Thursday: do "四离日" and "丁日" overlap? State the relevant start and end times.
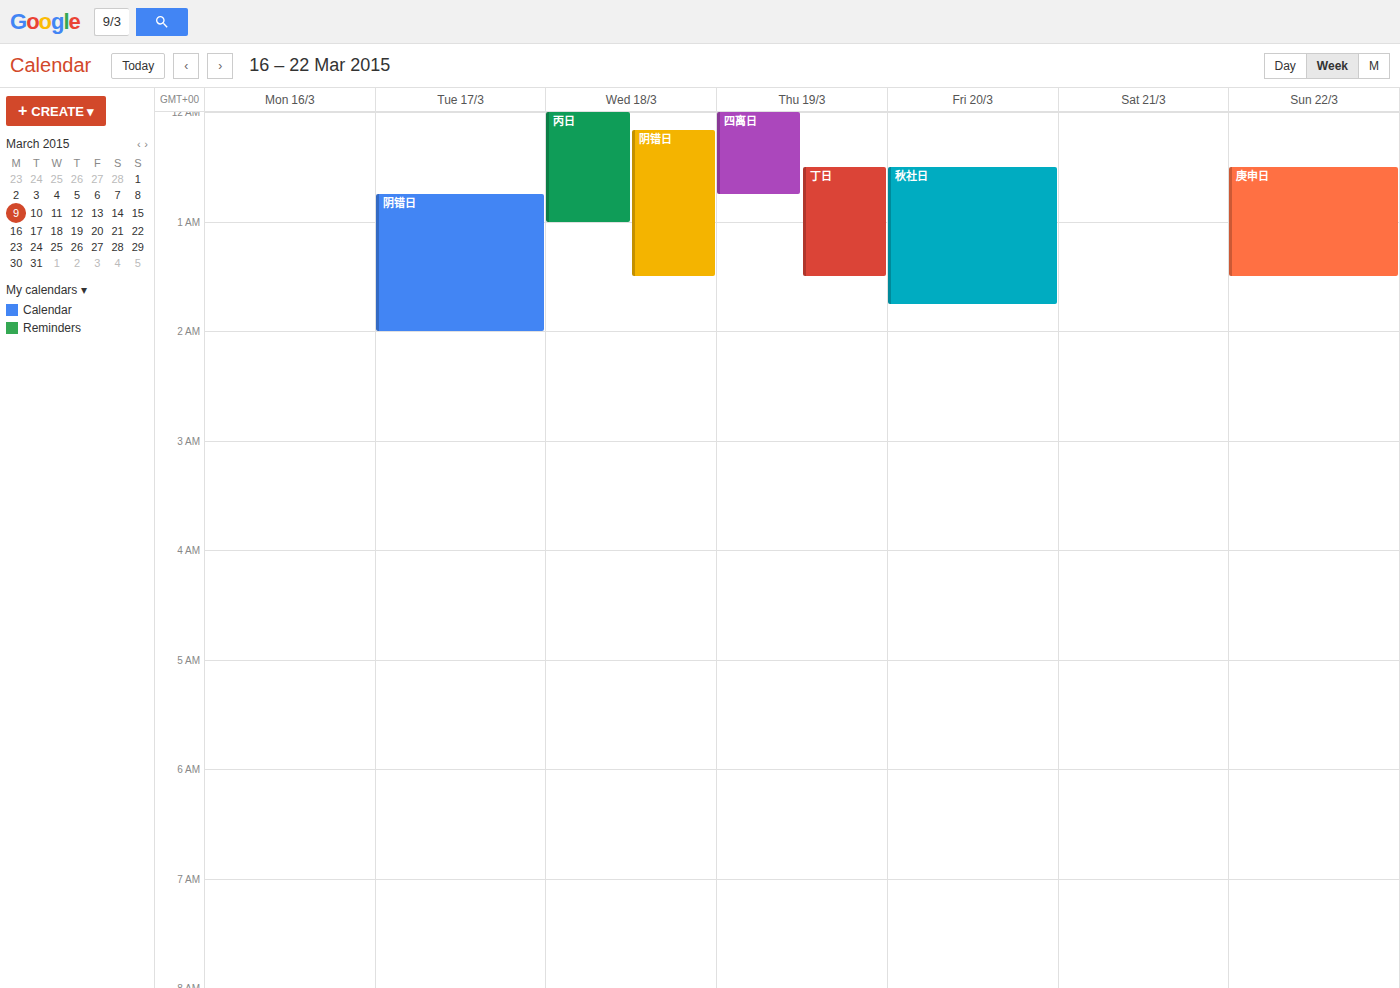
"丁日" starts at 12:30 AM, before "四离日" ends at 12:45 AM -- they overlap.